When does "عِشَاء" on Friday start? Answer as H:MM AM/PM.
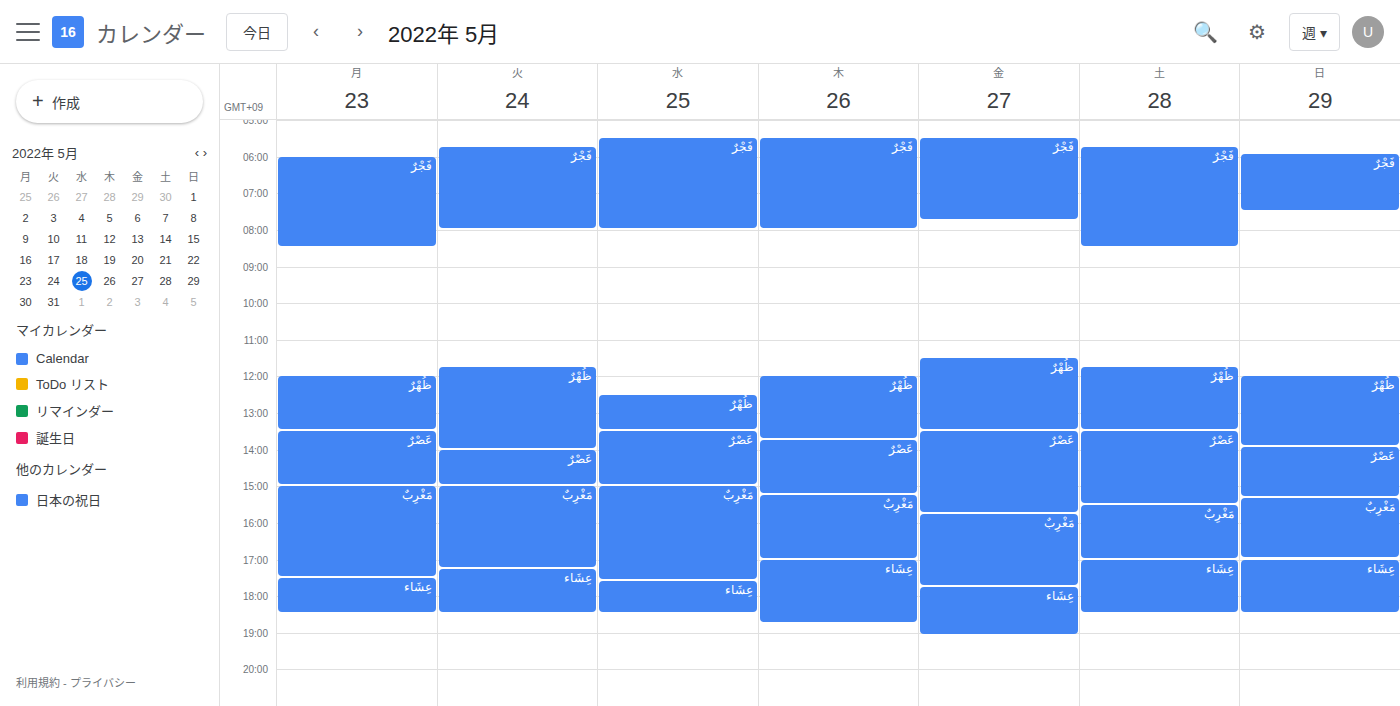
5:45 PM